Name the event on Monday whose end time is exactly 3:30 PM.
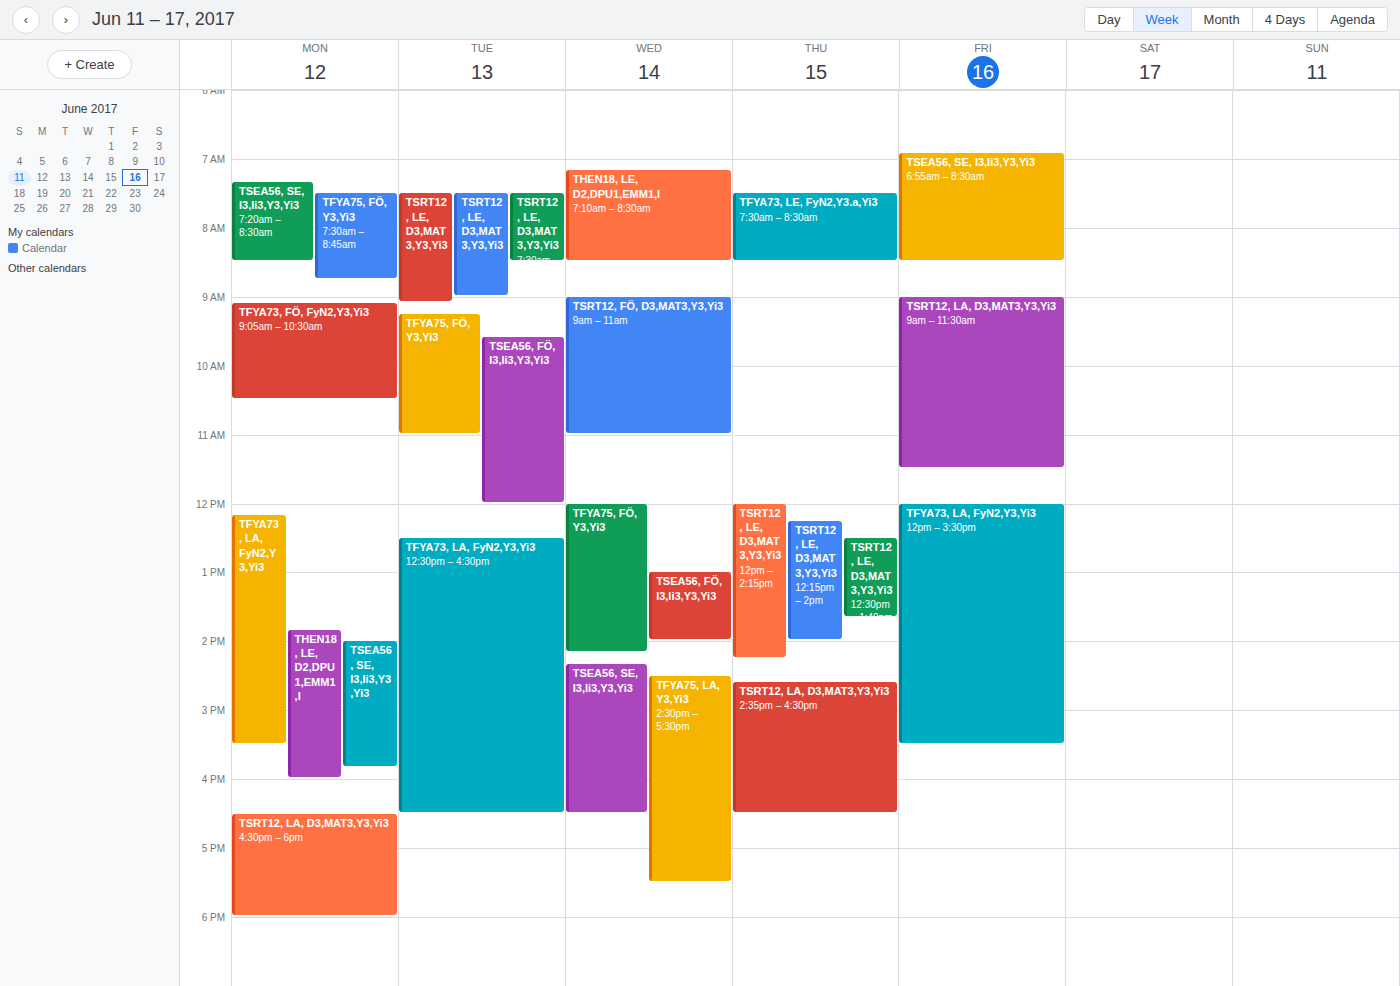
"TFYA73, LA, FyN2,Y3,Yi3"